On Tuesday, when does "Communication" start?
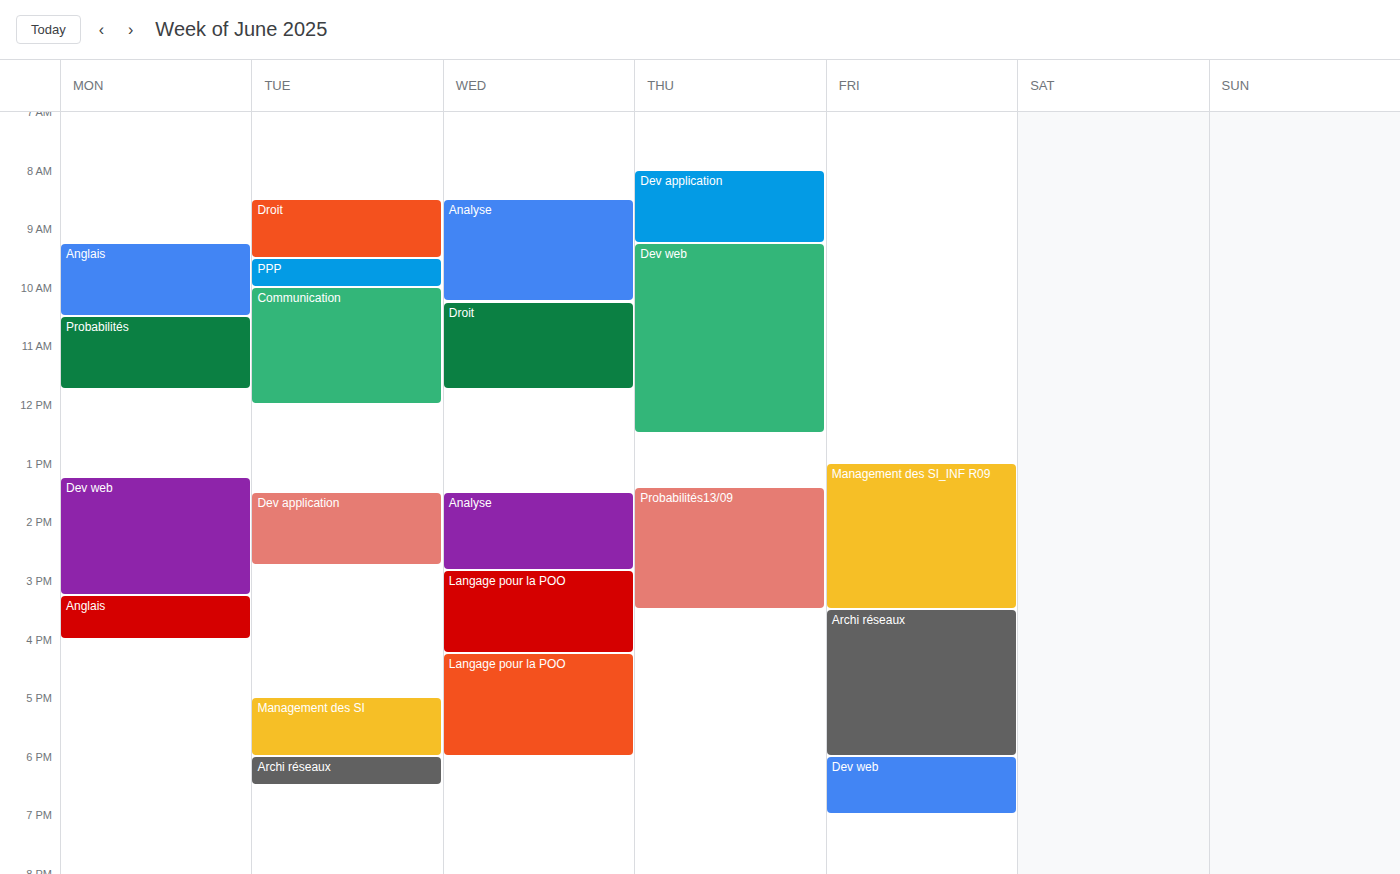
10:00